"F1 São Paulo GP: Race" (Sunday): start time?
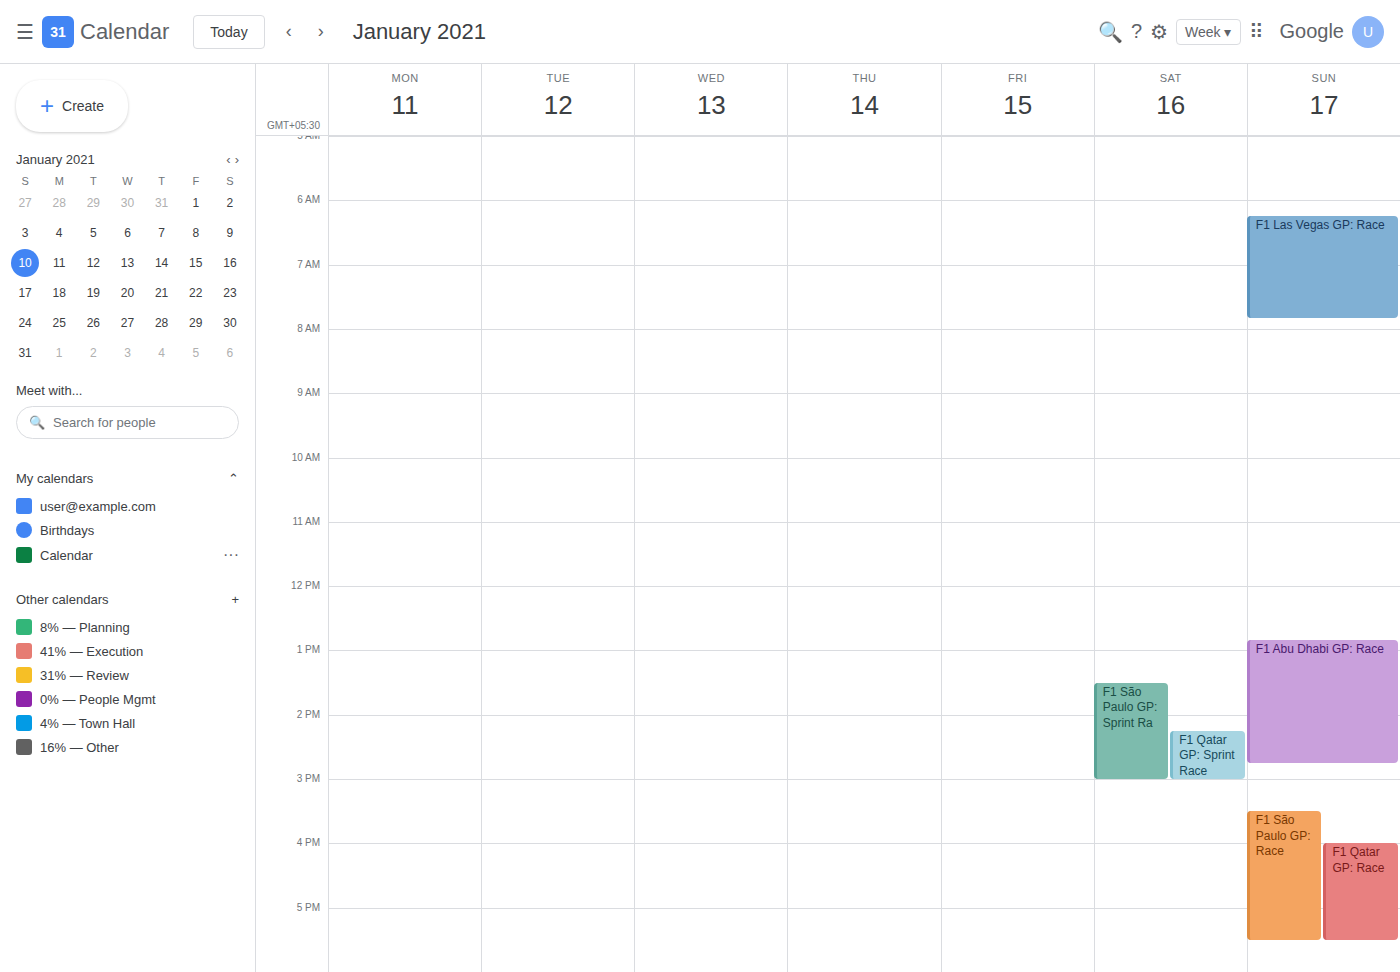
3:30 PM